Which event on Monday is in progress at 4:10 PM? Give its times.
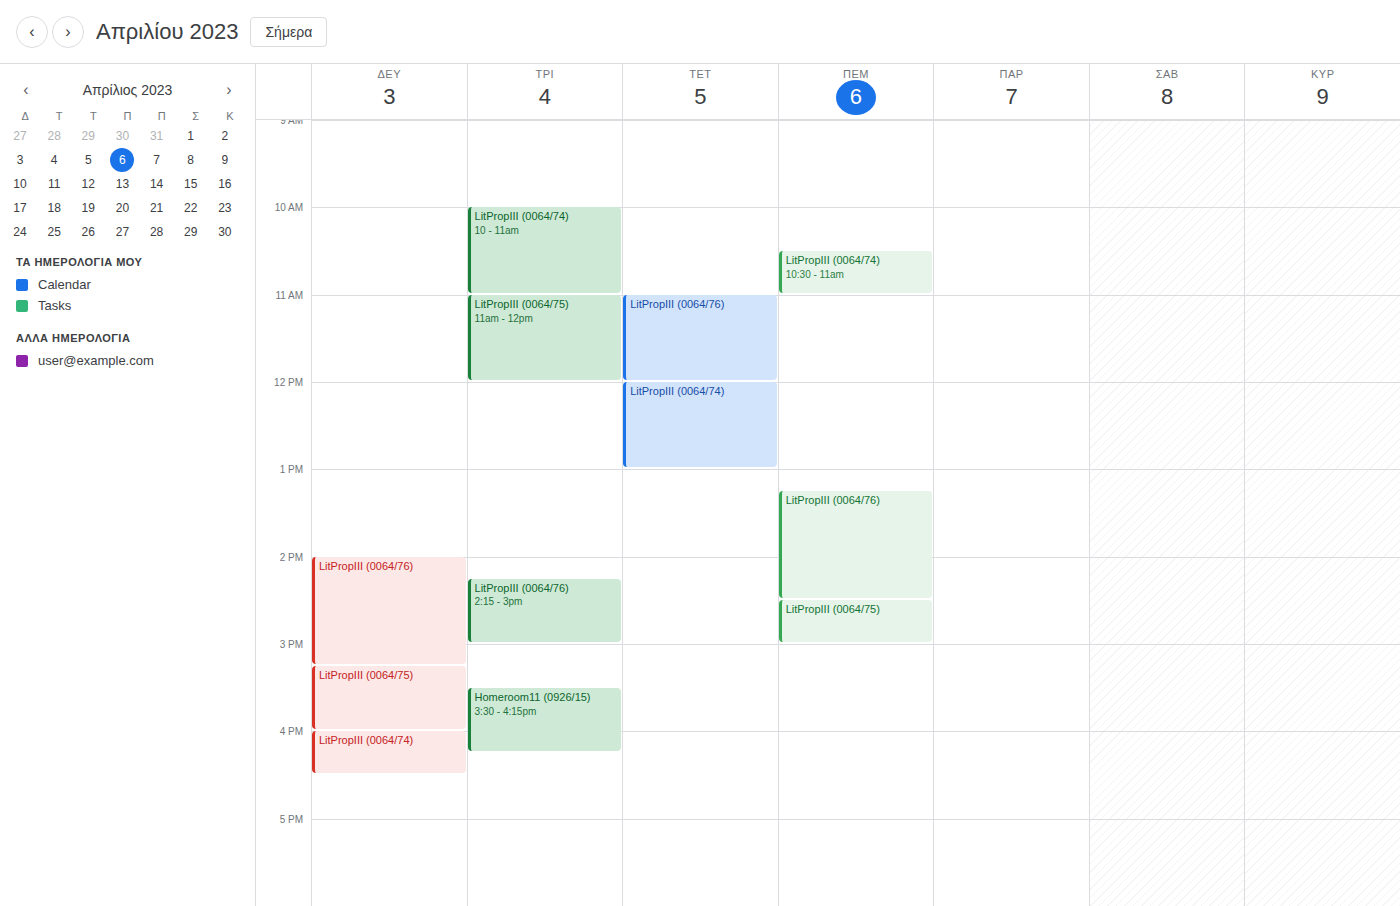
"LitPropIII (0064/74)", 4:00 PM to 4:30 PM